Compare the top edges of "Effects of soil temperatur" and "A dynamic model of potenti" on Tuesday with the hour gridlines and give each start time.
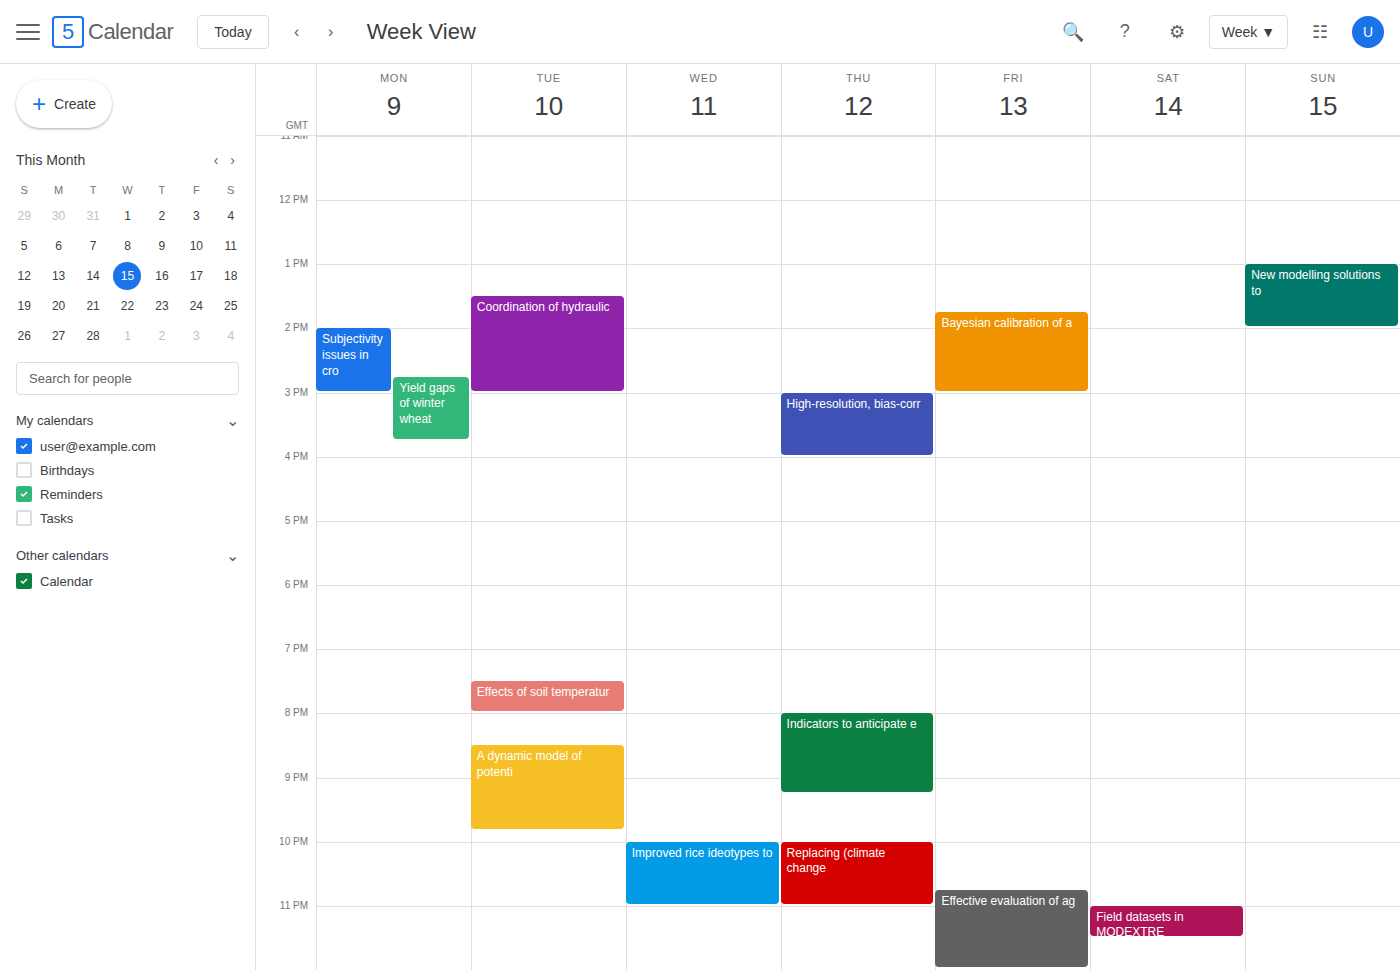
"Effects of soil temperatur": 7:30 PM, halfway between the 7 PM and 8 PM lines. "A dynamic model of potenti": 8:30 PM, halfway between the 8 PM and 9 PM lines.